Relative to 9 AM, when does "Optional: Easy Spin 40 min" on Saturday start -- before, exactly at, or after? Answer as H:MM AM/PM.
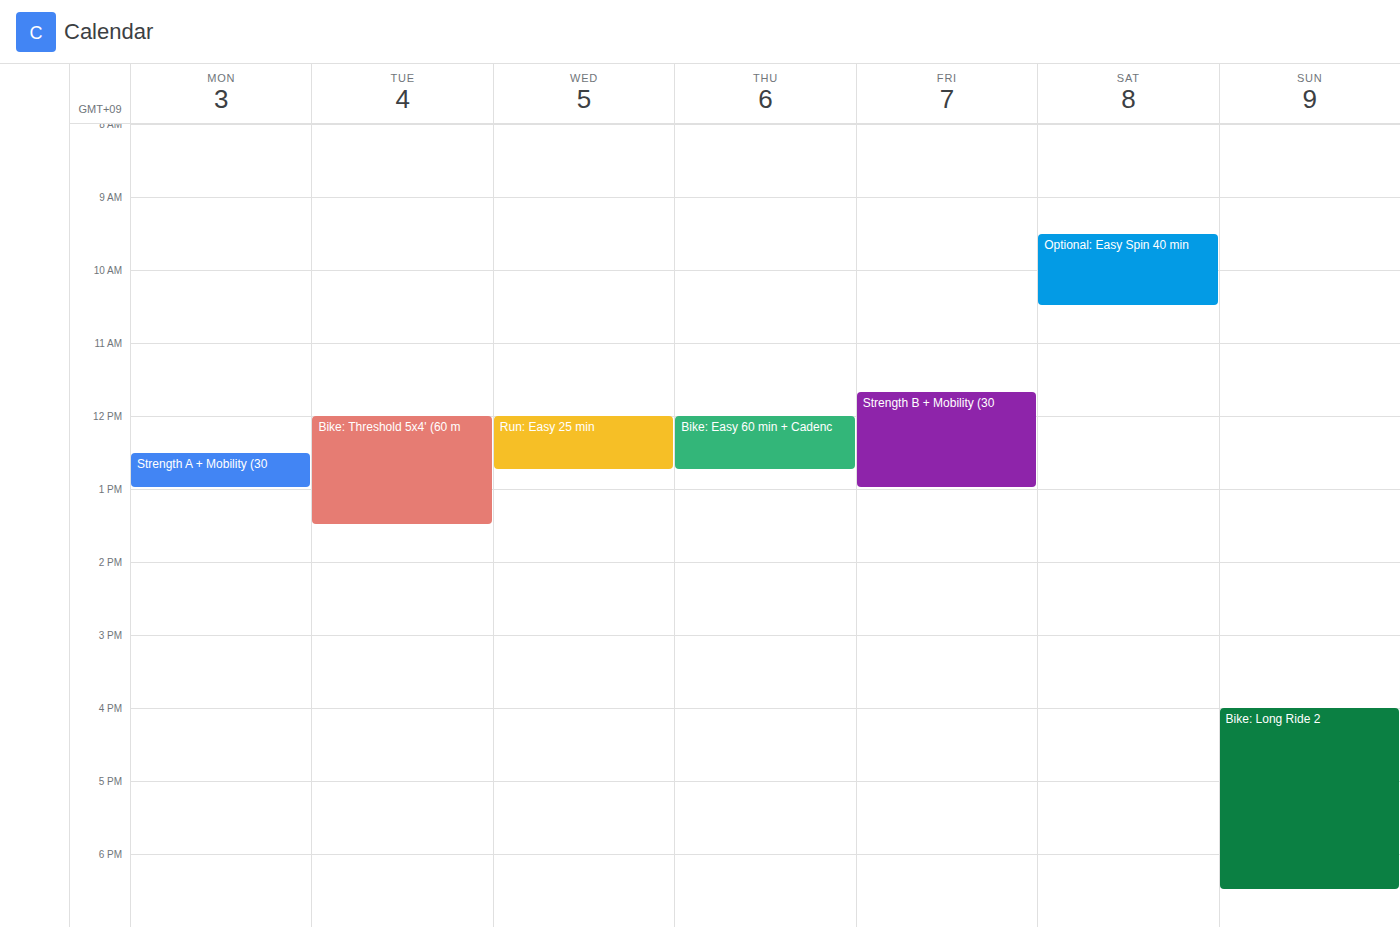
9:30 AM -- after 9 AM, 30 minutes below the 9 AM line.